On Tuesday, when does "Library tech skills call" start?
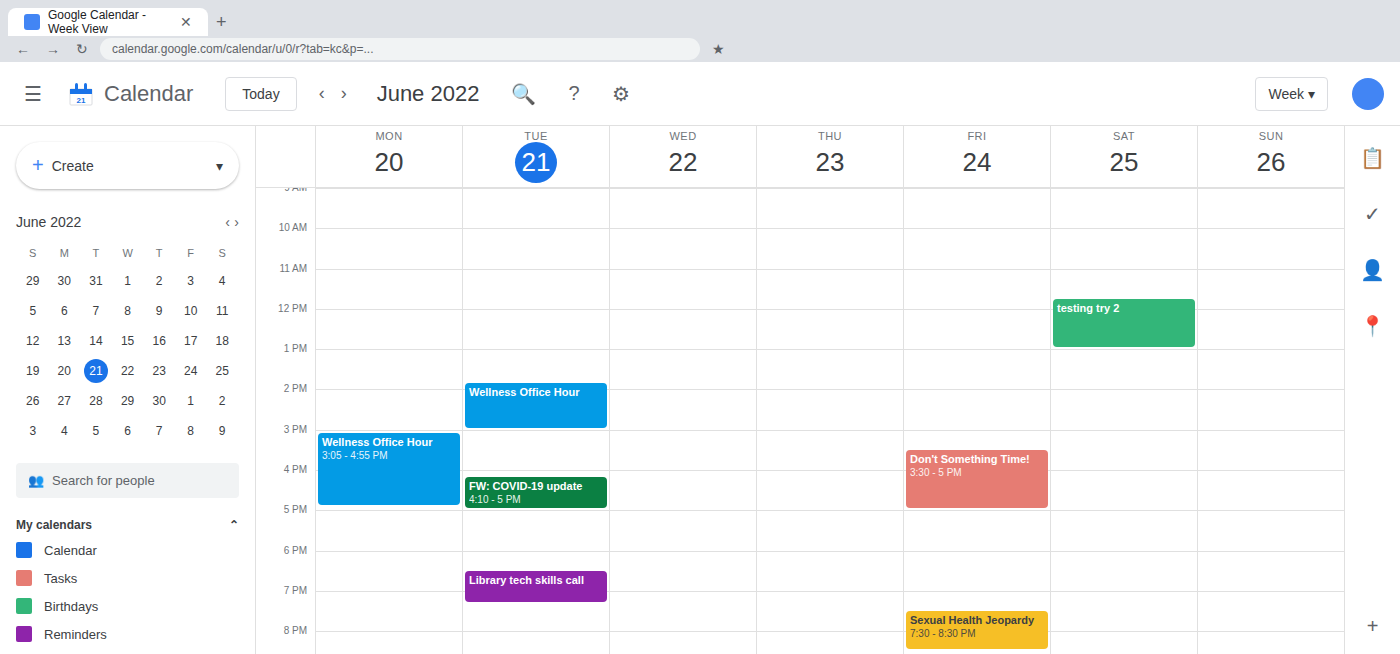
6:30 PM